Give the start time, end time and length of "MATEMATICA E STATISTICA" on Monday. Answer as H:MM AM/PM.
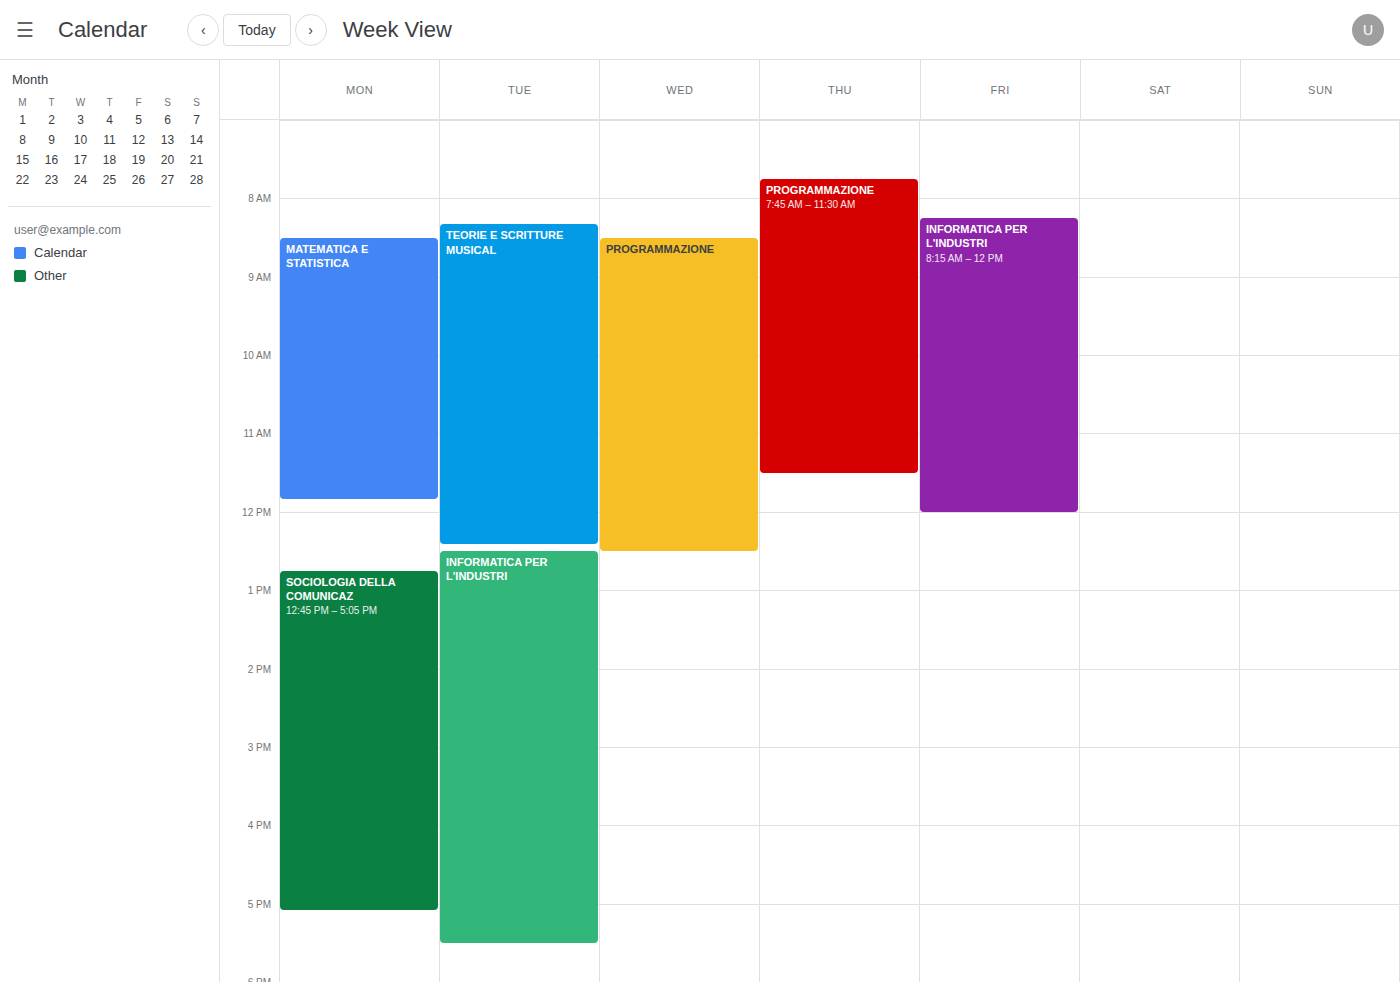
8:30 AM to 11:50 AM, 3 hours 20 minutes